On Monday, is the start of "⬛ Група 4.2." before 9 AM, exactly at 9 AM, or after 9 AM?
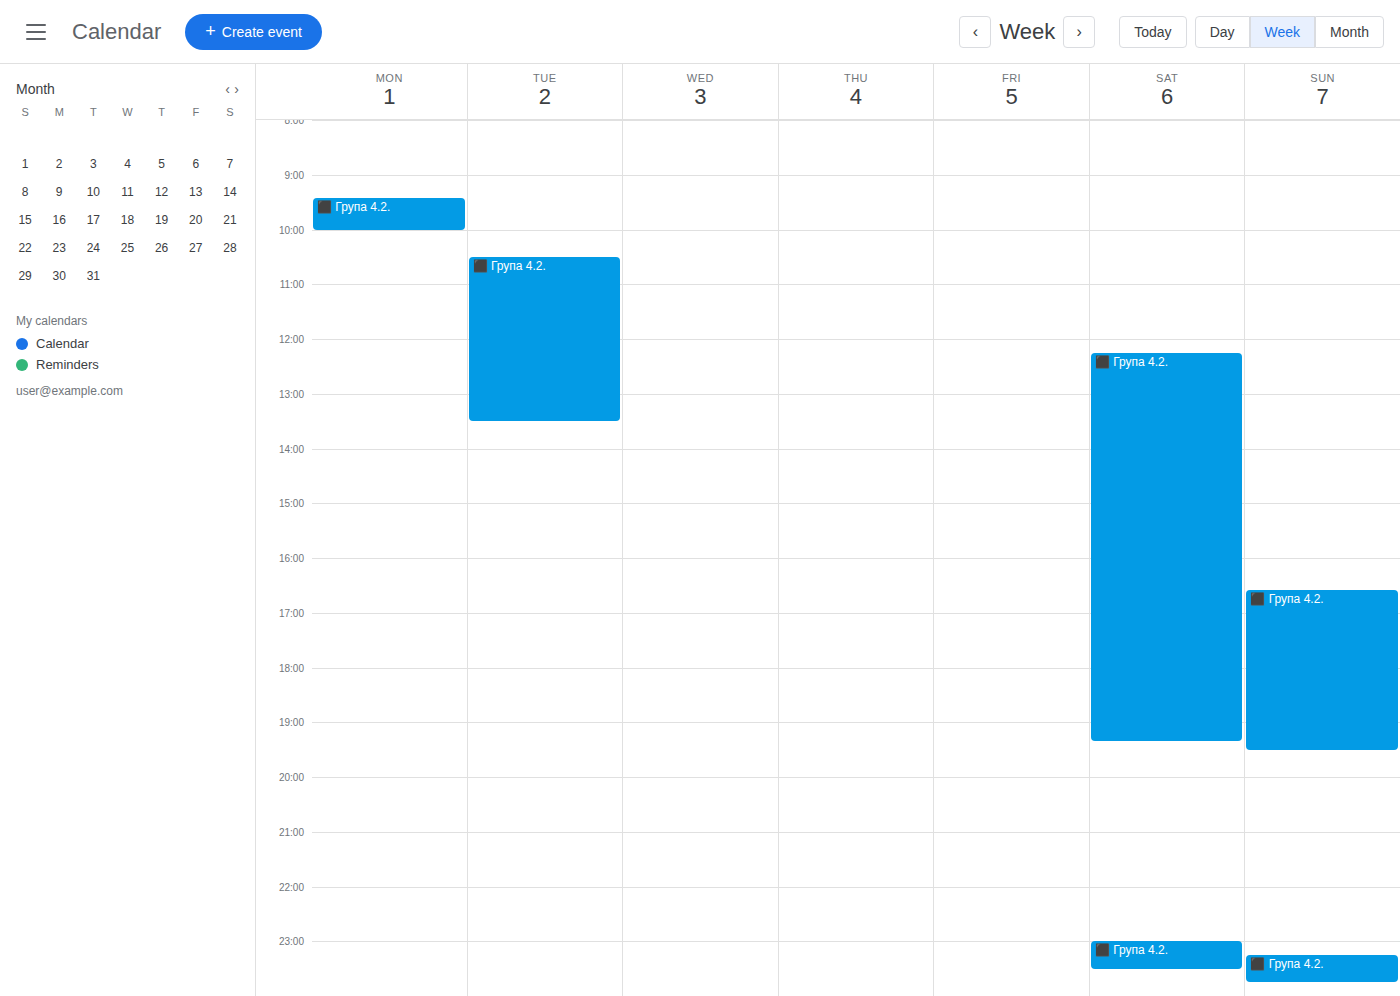
9:25 AM -- after 9 AM, 25 minutes below the 9 AM line.